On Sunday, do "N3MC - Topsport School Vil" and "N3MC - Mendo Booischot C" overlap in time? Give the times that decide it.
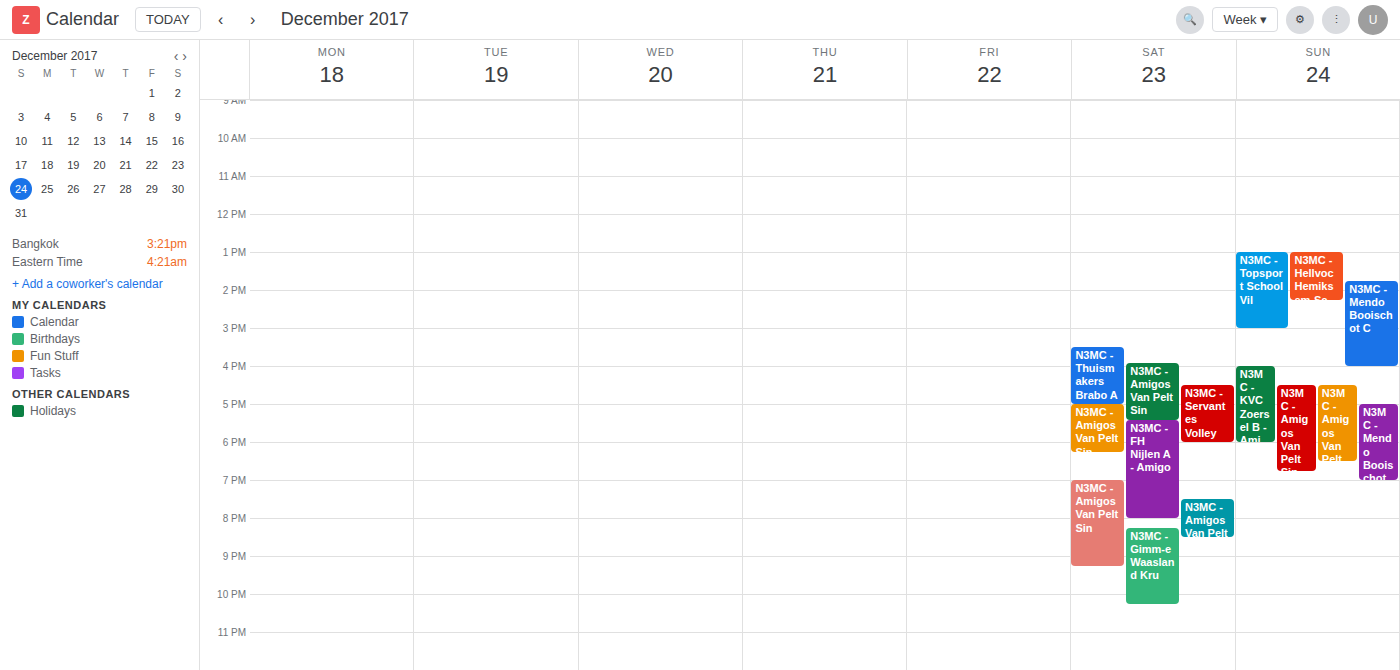
"N3MC - Mendo Booischot C" starts at 1:45 PM, before "N3MC - Topsport School Vil" ends at 3:00 PM -- they overlap.